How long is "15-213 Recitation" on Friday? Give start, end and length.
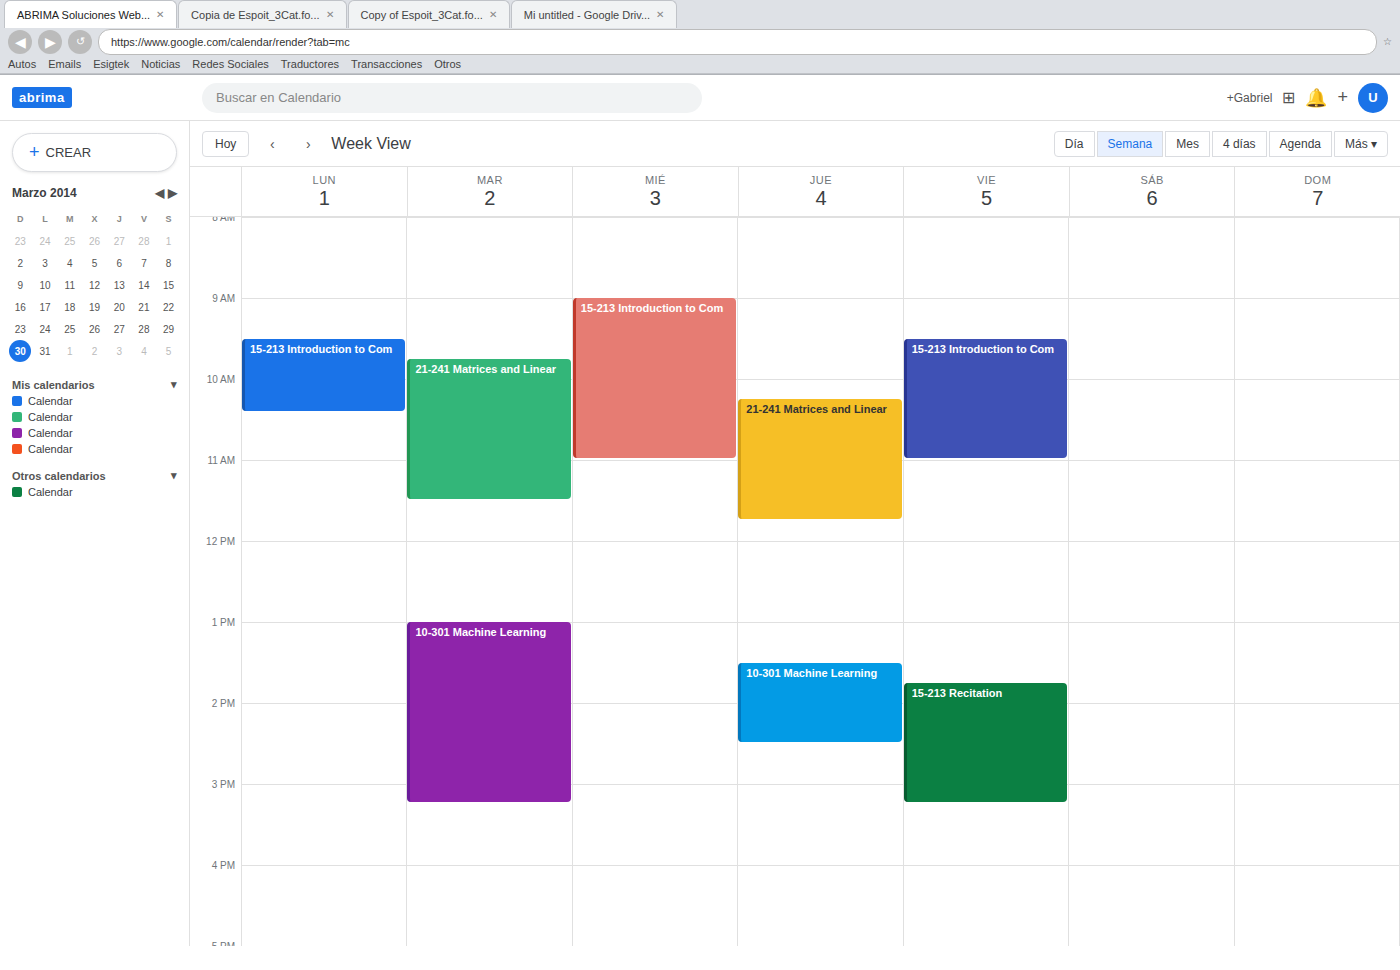
1:45 PM to 3:15 PM, 1 hour 30 minutes